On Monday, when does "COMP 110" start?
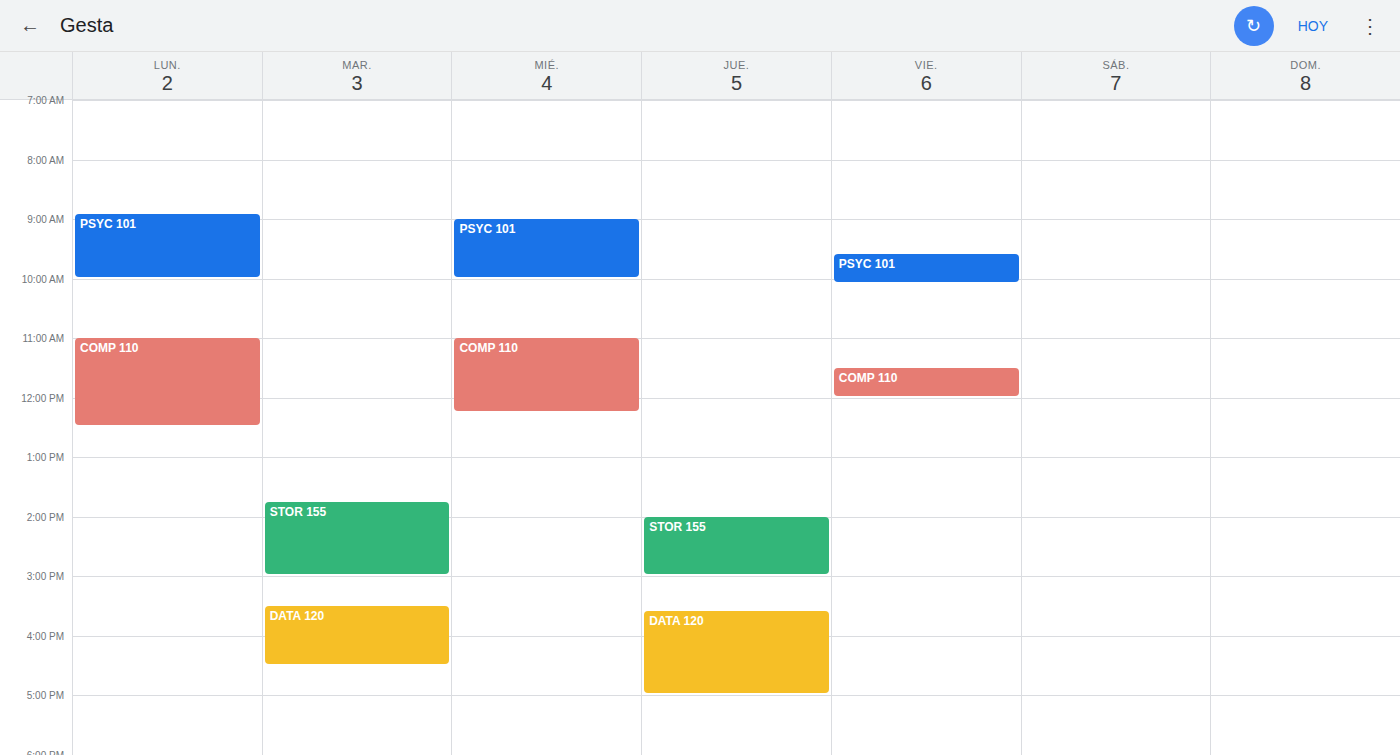
11:00